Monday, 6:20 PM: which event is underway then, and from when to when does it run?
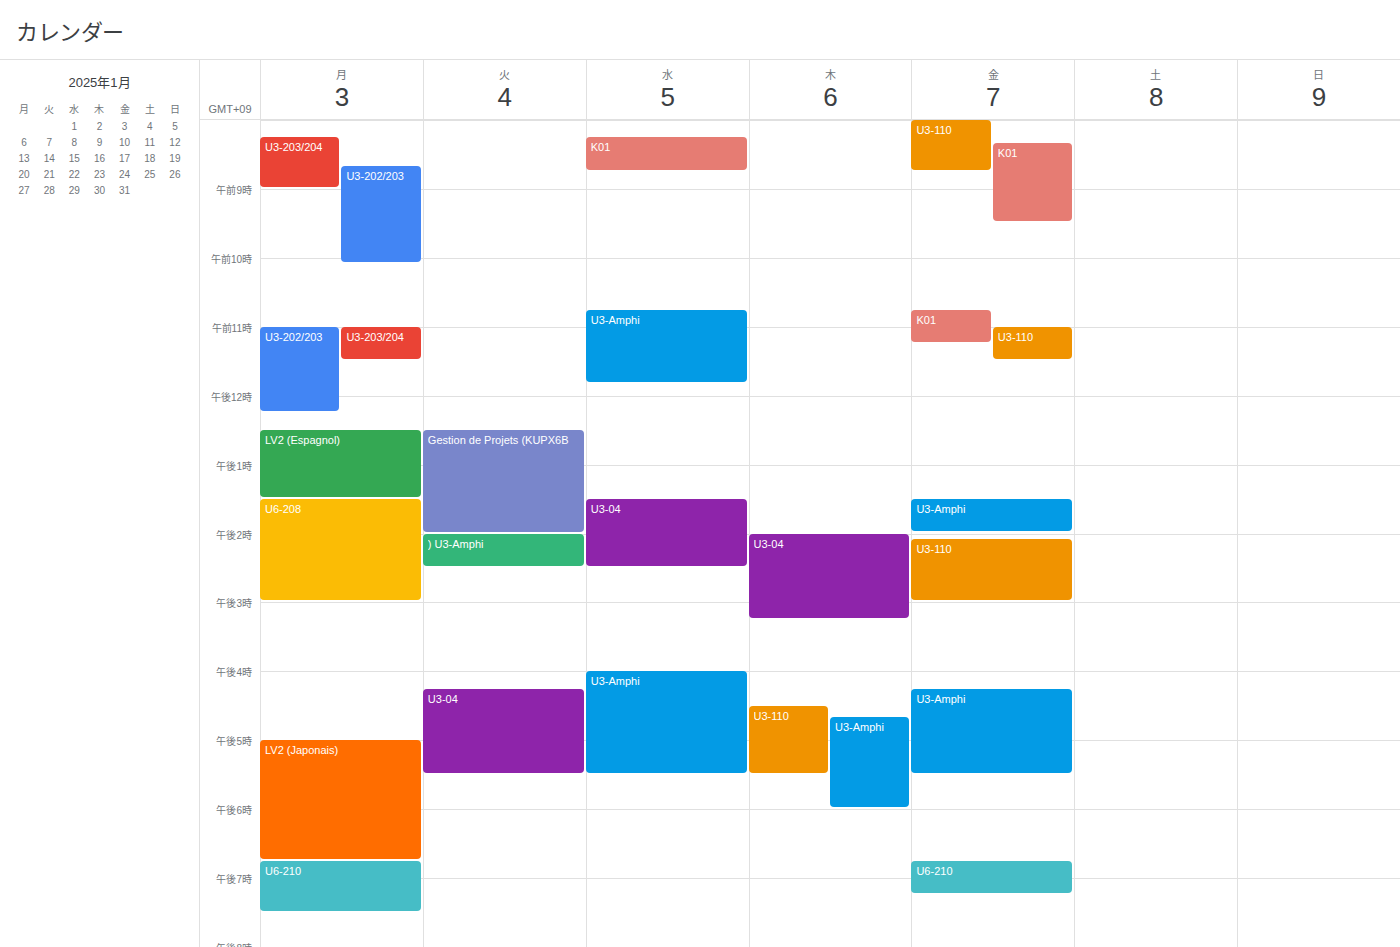
"LV2 (Japonais)", 5:00 PM to 6:45 PM